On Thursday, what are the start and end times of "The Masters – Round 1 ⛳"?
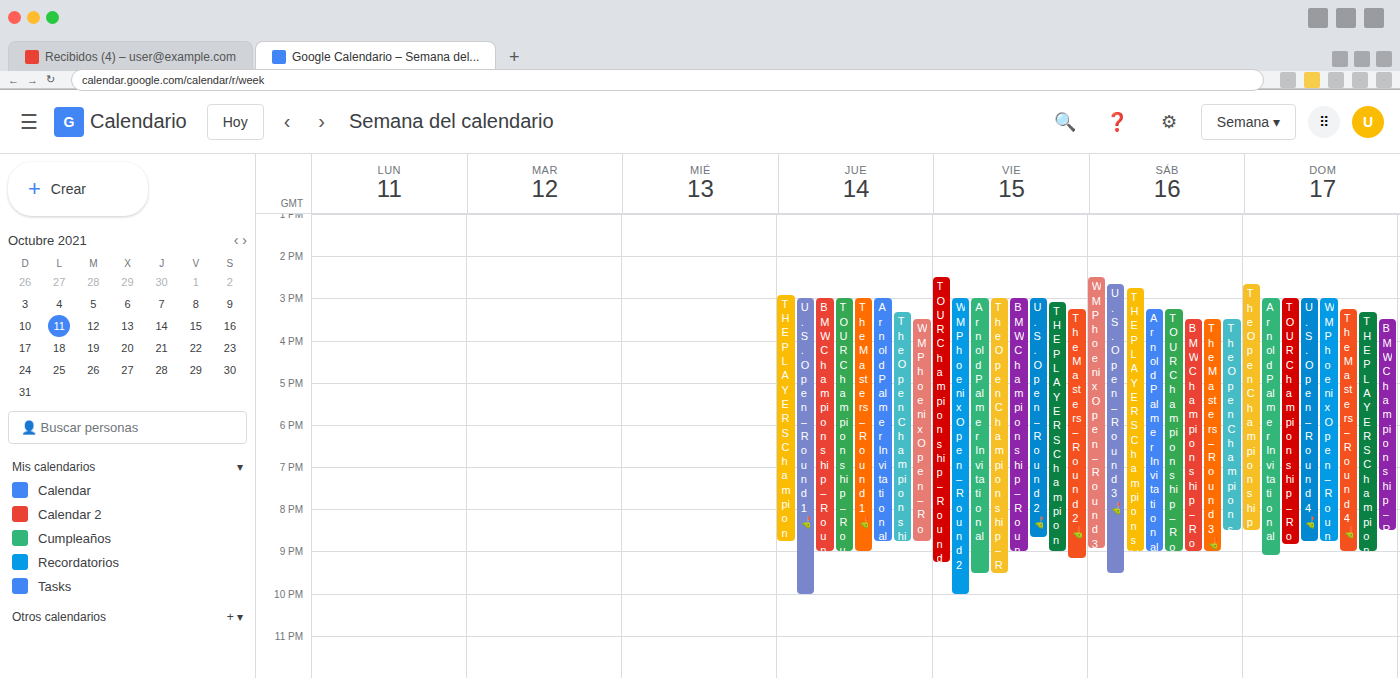
3:00 PM to 9:00 PM